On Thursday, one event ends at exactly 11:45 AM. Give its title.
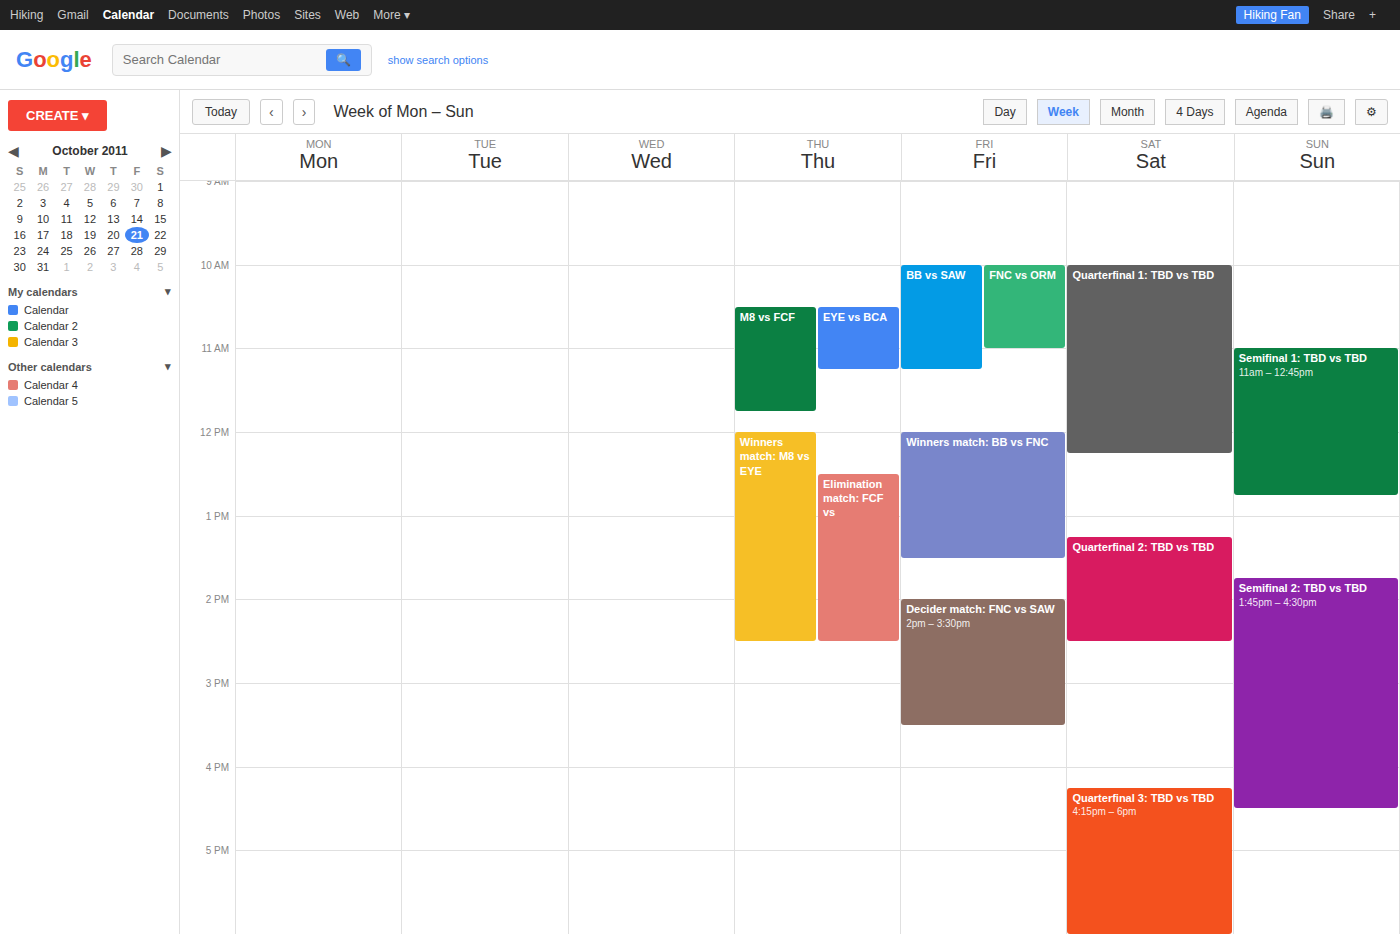
"M8 vs FCF"